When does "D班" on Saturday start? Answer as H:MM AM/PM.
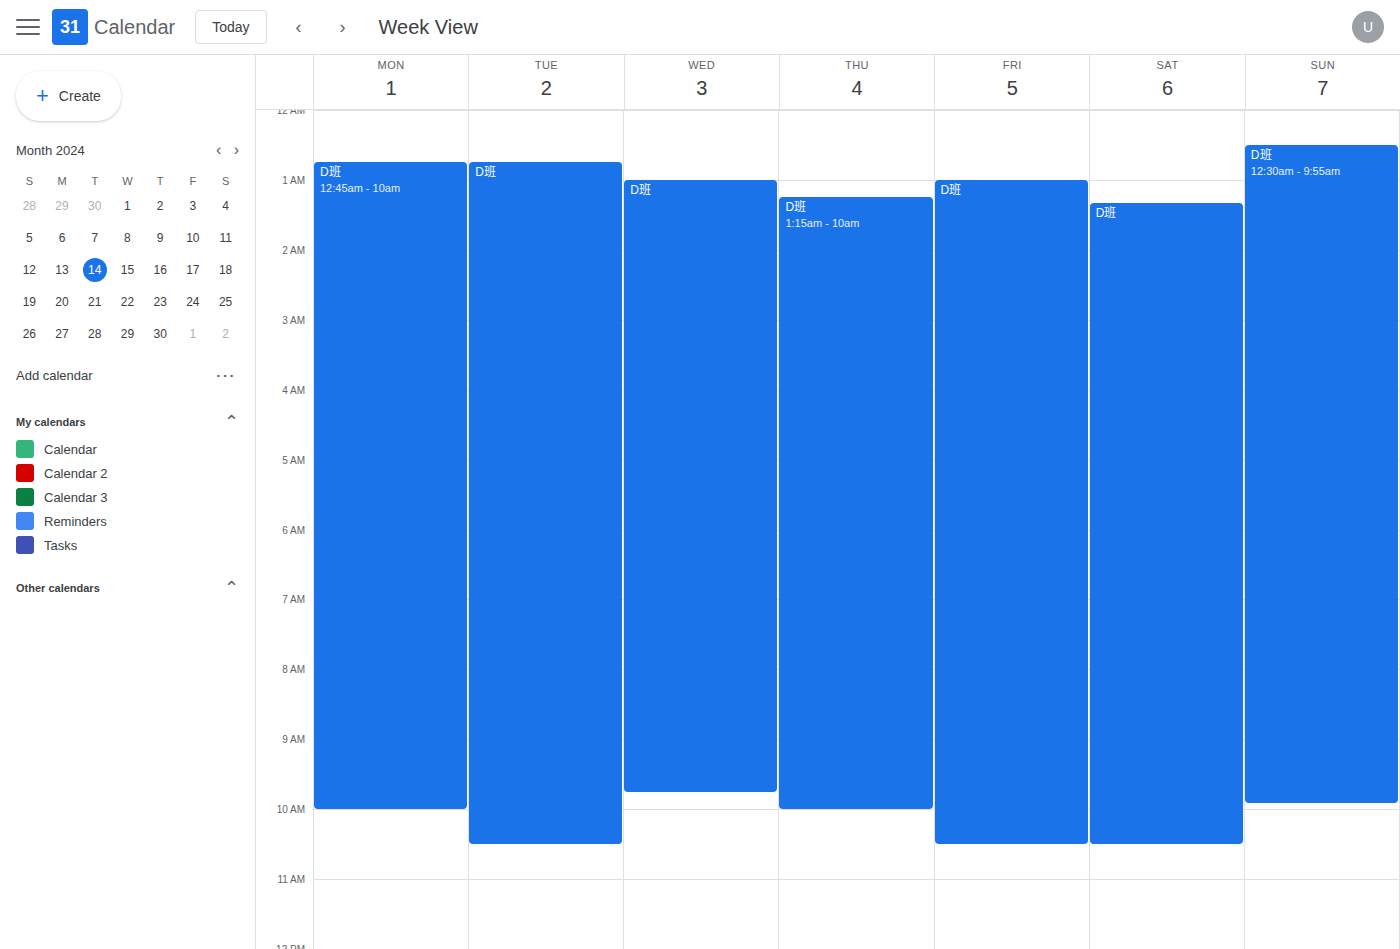
1:20 AM